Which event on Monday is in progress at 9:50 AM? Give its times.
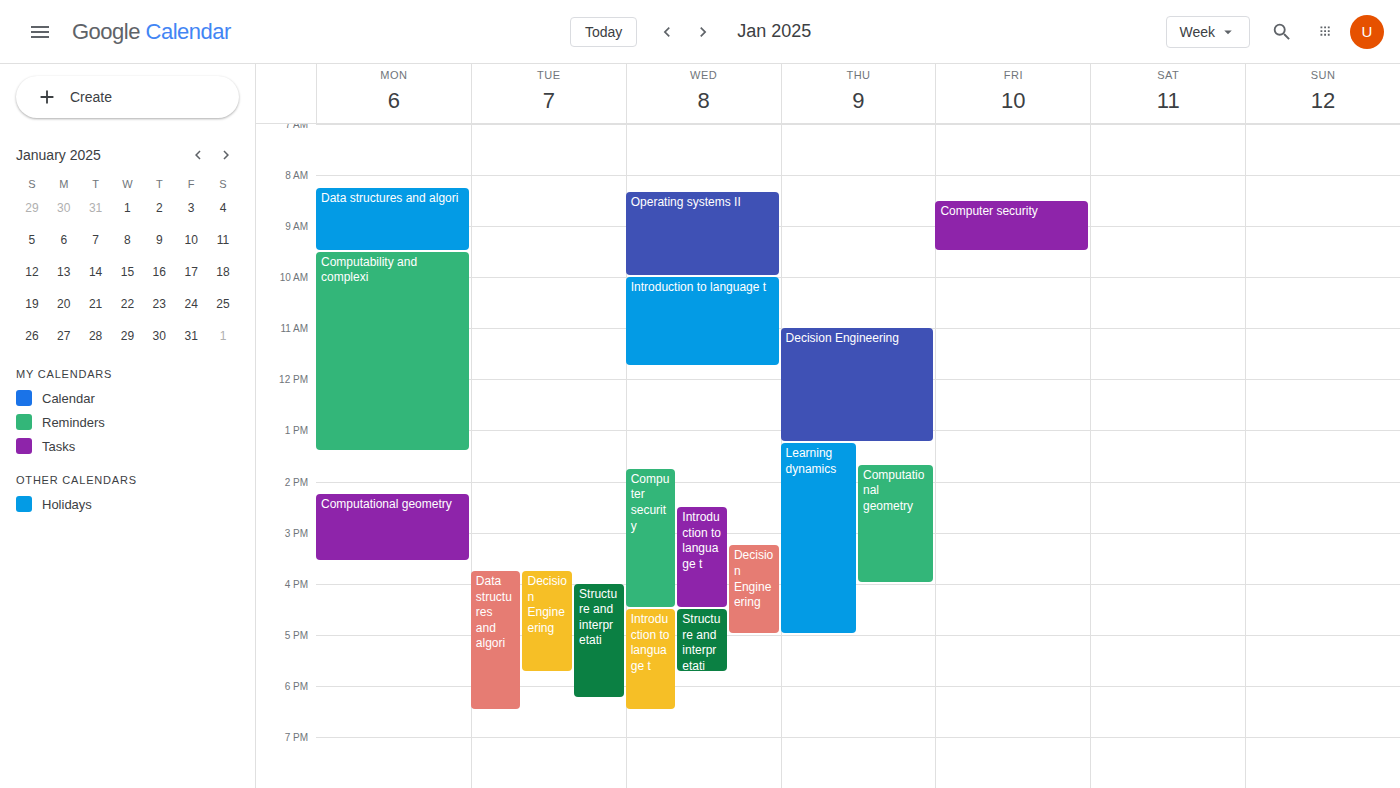
"Computability and complexi", 9:30 AM to 1:25 PM